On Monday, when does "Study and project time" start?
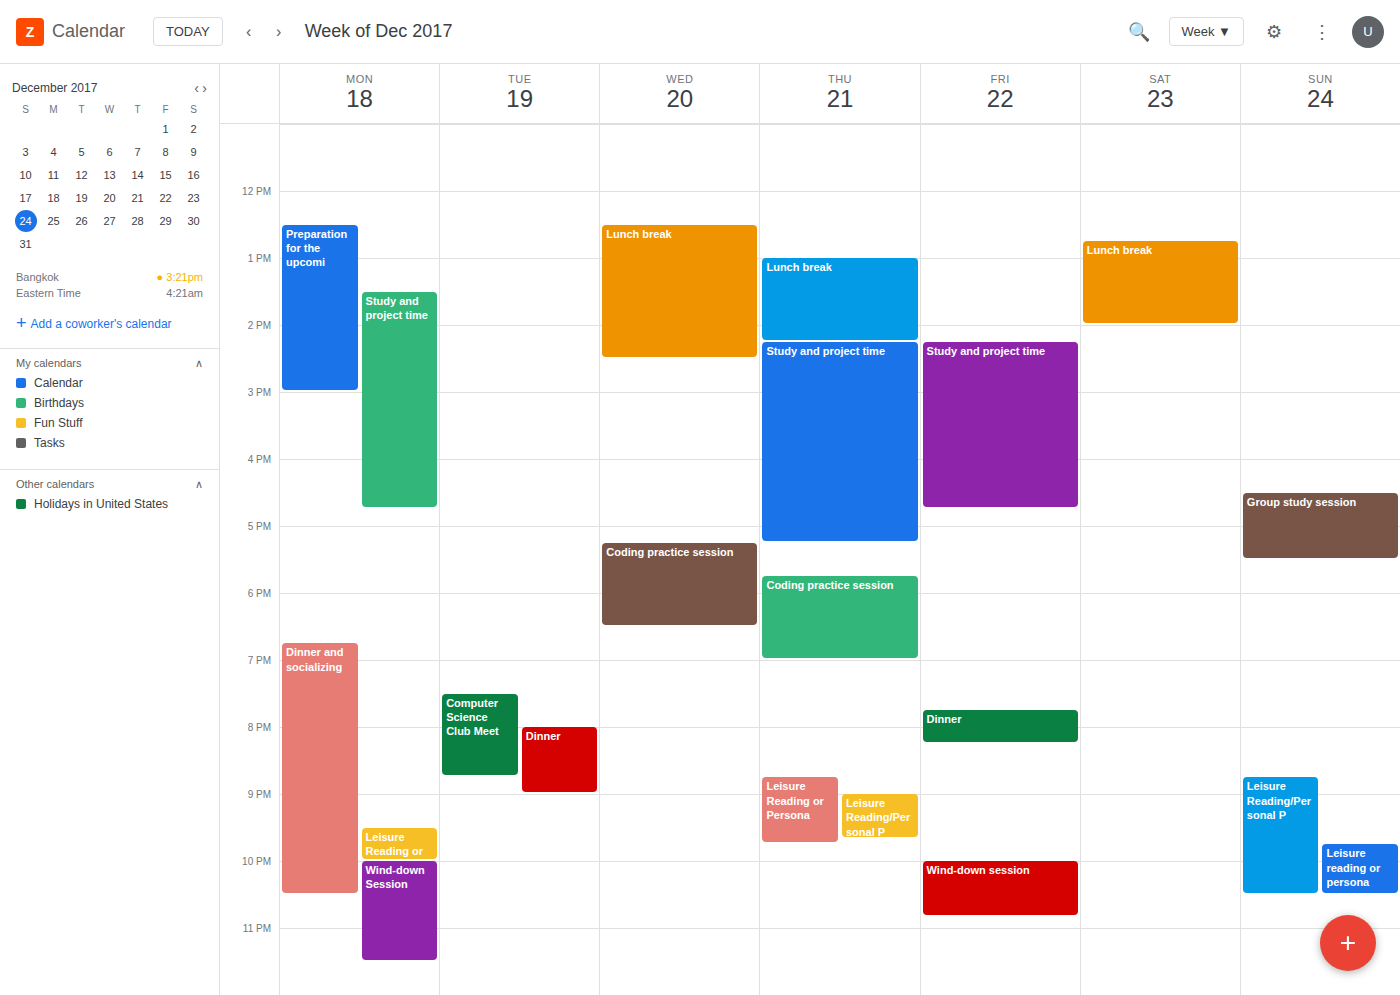
1:30 PM